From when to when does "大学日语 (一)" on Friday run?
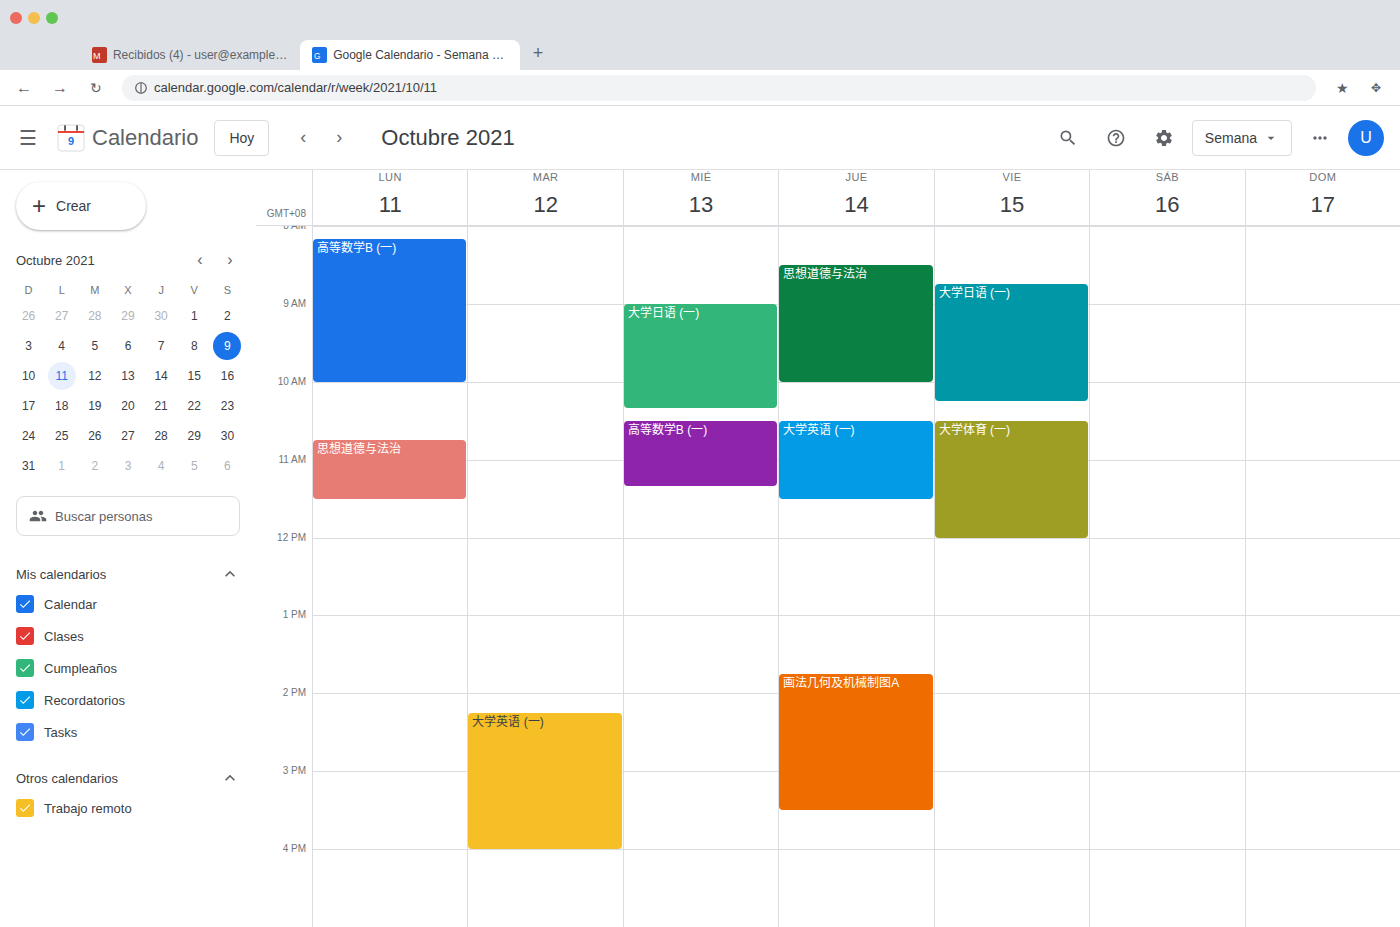
8:45 AM to 10:15 AM